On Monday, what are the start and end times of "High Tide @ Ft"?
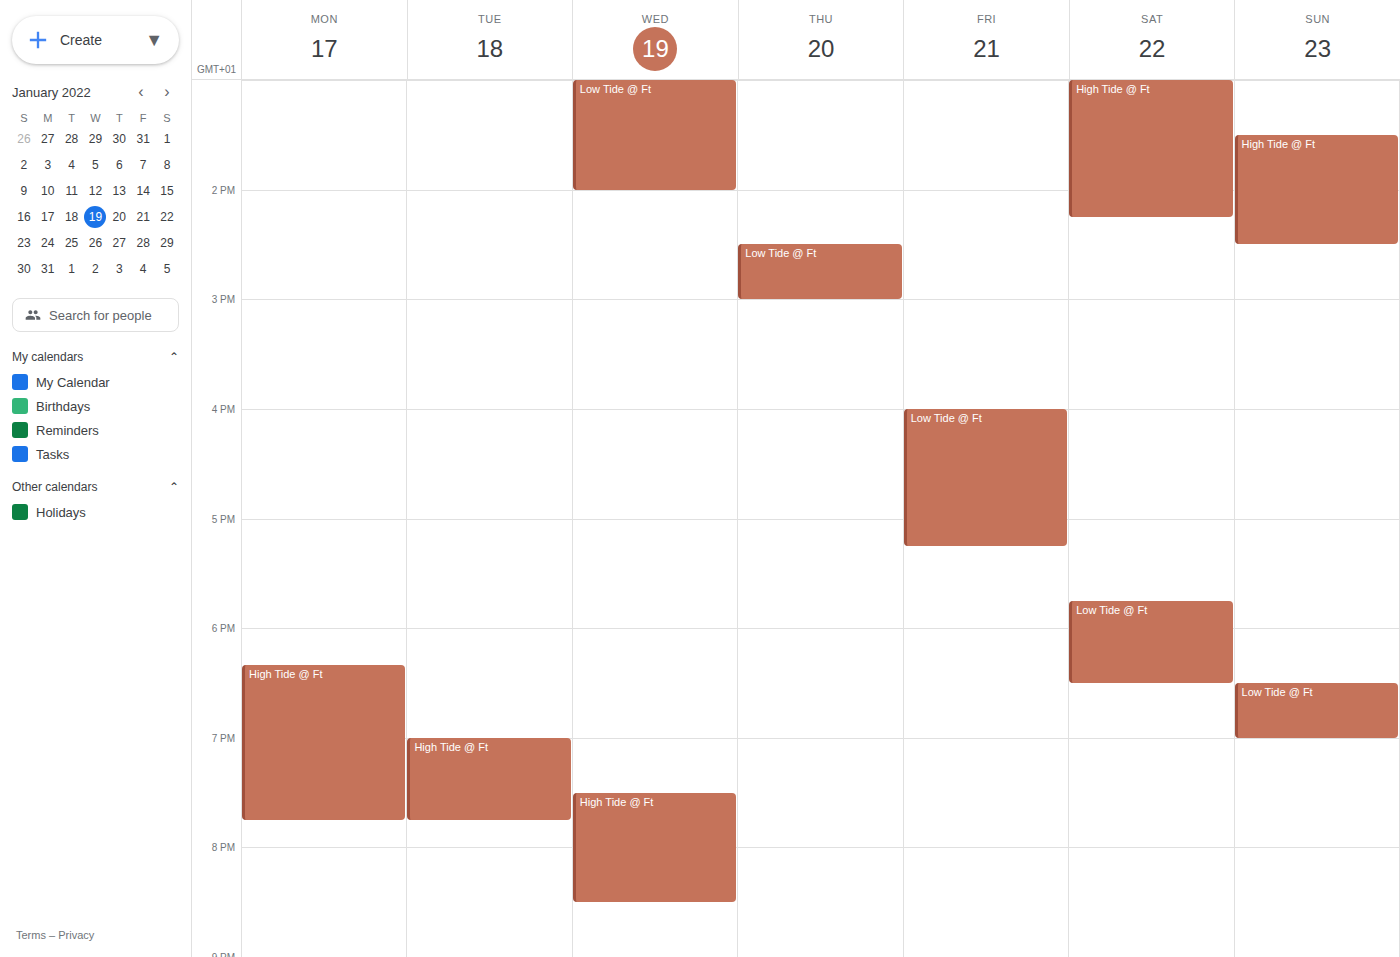
6:20 PM to 7:45 PM